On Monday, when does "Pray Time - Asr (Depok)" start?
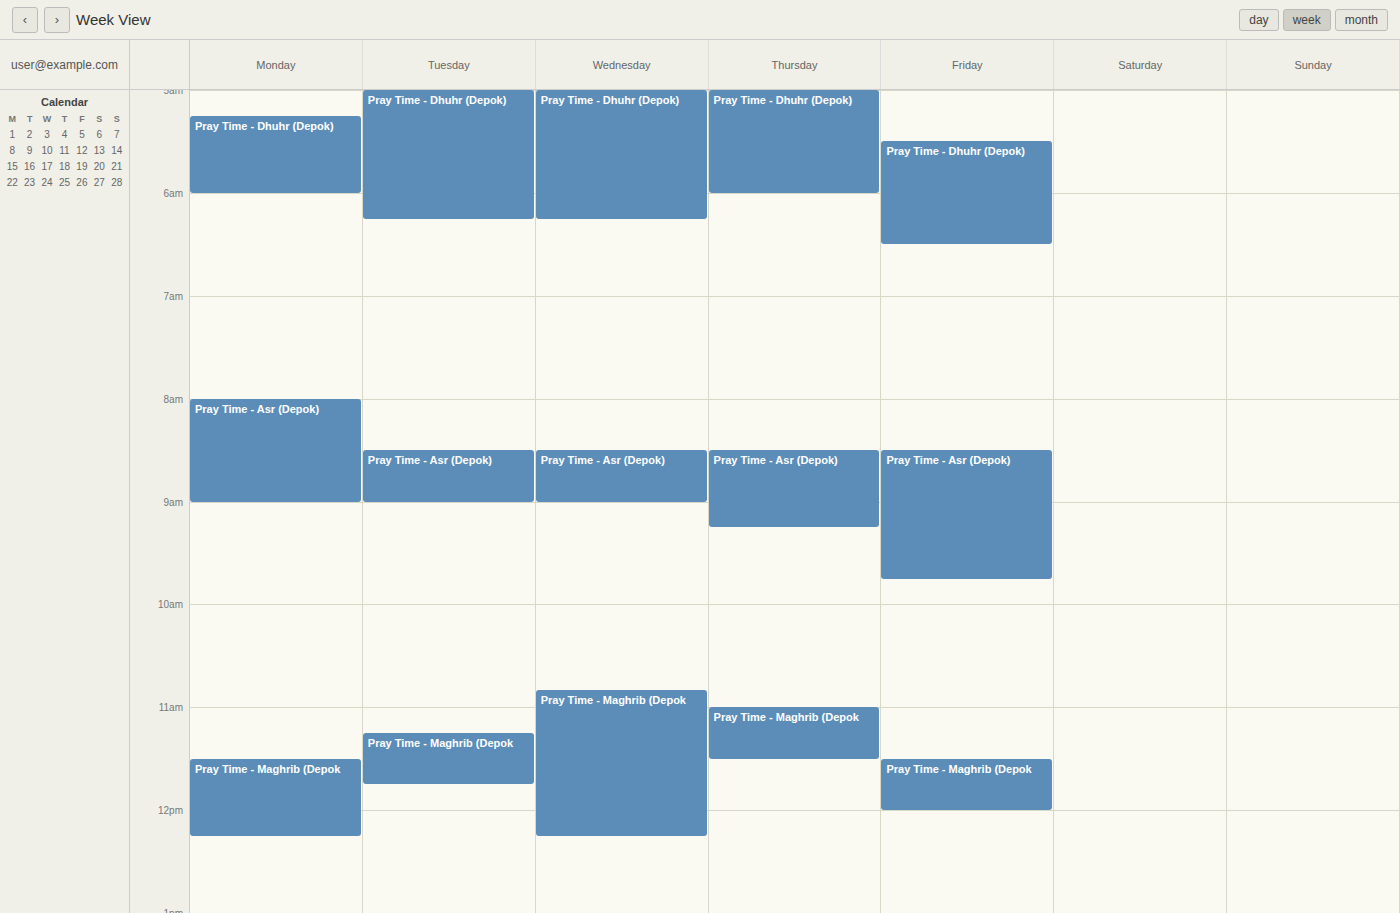
8:00 AM